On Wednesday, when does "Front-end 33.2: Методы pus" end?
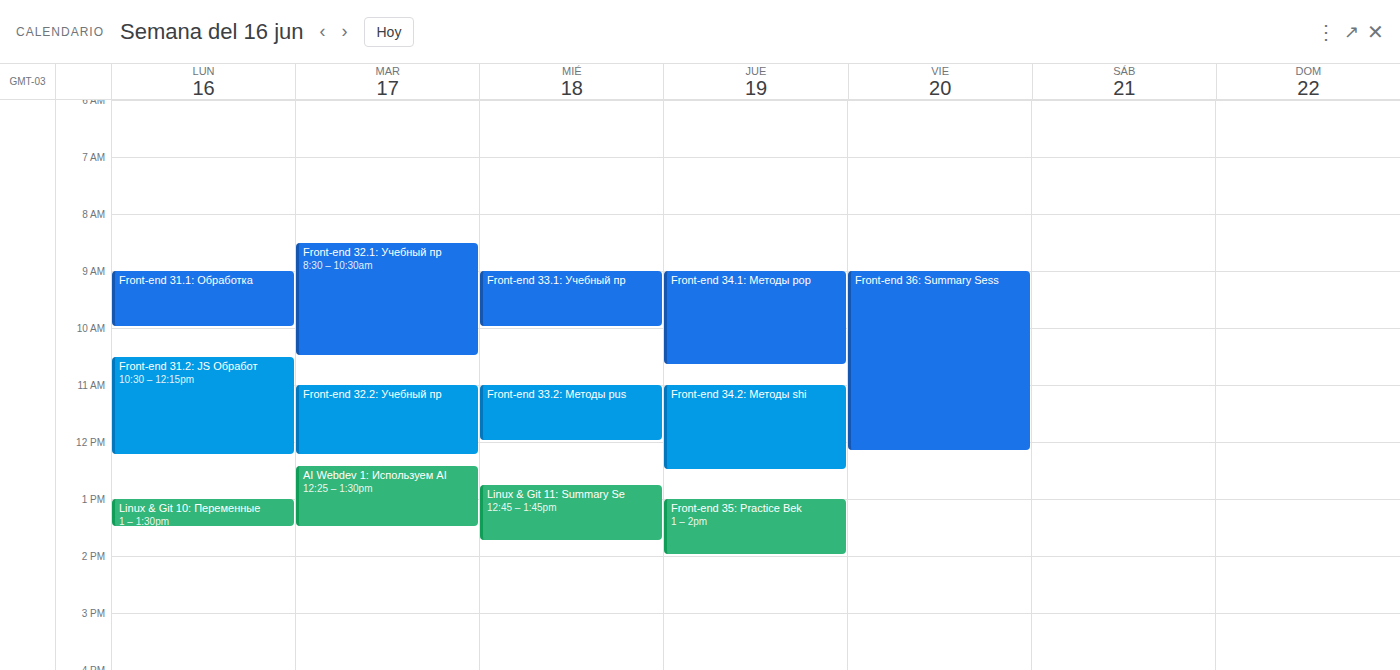
12:00 PM